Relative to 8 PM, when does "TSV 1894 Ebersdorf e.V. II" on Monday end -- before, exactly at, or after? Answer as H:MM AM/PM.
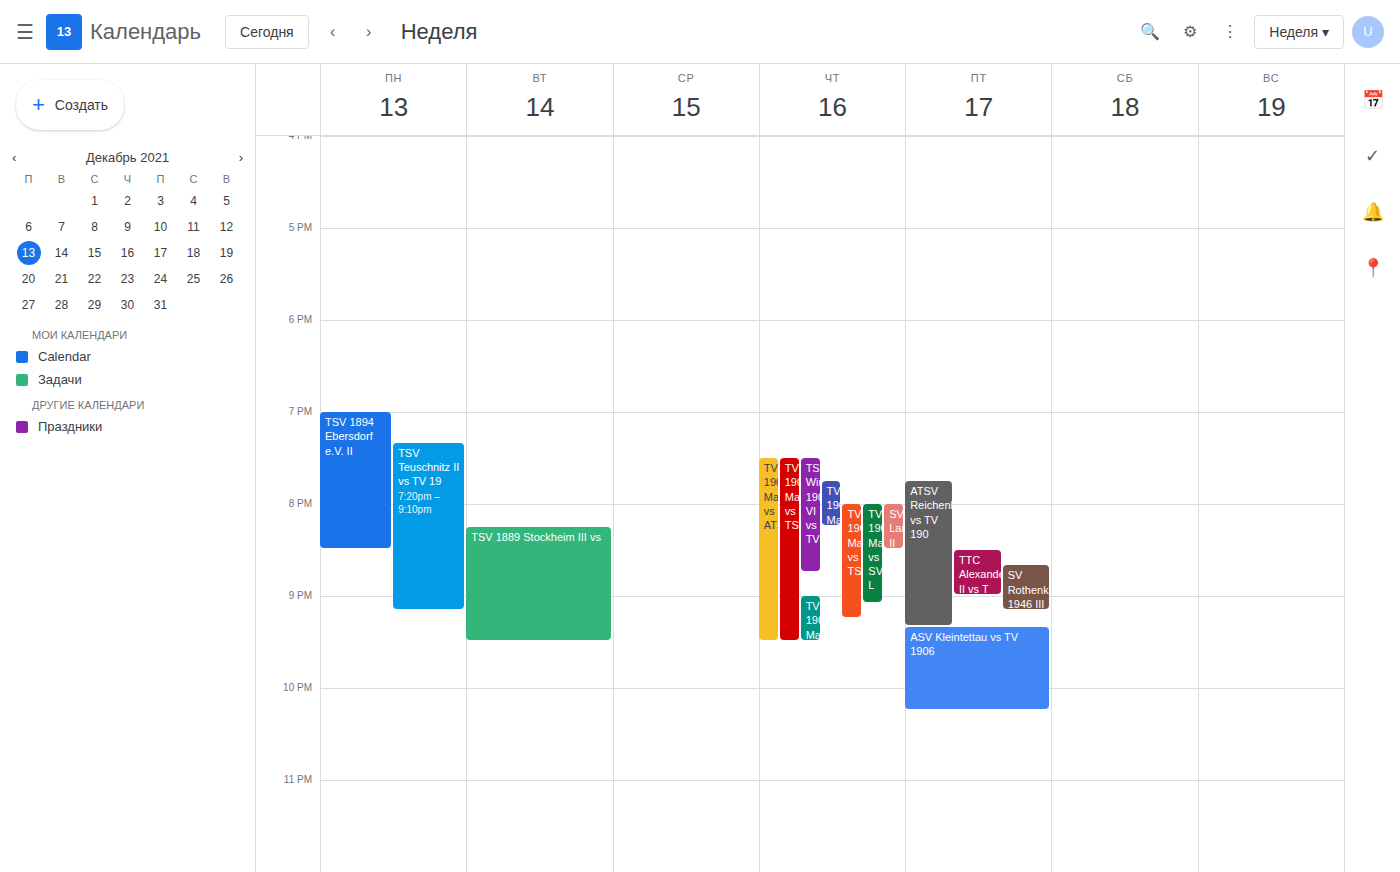
8:30 PM -- after 8 PM, 30 minutes below the 8 PM line.